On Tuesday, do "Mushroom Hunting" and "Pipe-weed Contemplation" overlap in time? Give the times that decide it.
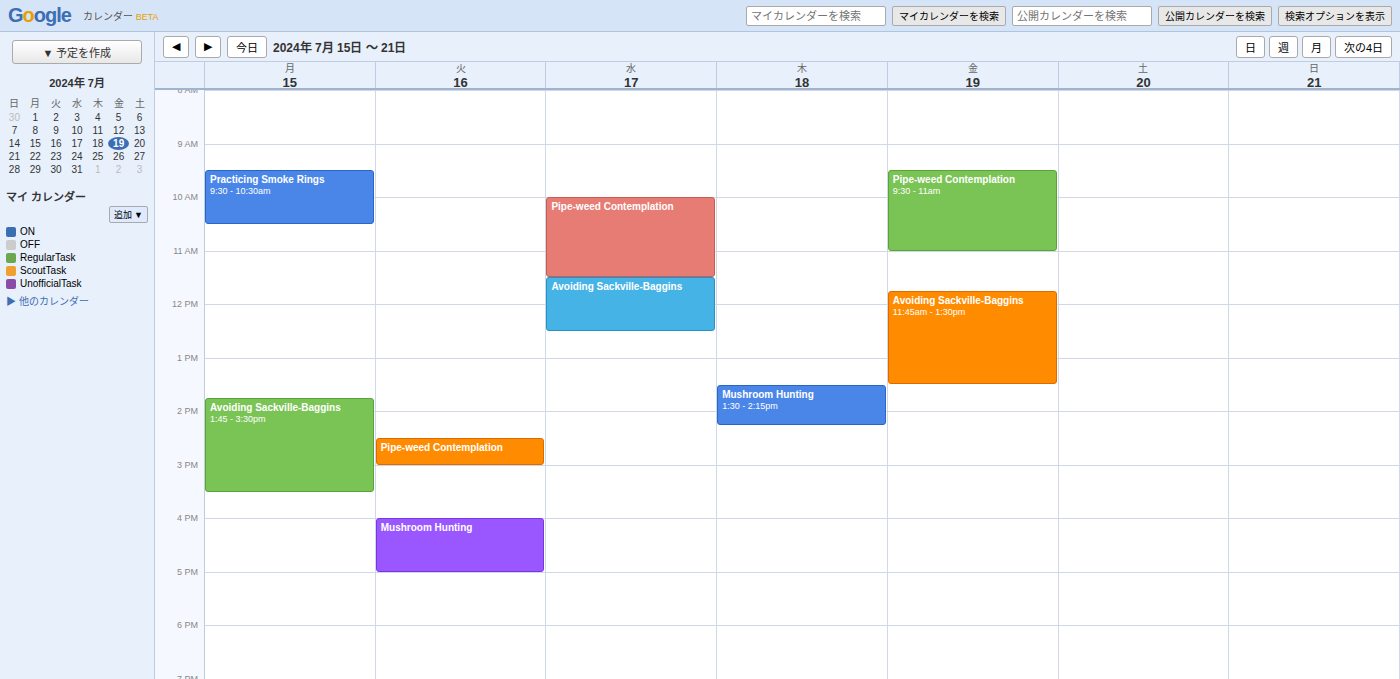
"Pipe-weed Contemplation" ends at 3:00 PM and "Mushroom Hunting" starts at 4:00 PM -- no overlap.